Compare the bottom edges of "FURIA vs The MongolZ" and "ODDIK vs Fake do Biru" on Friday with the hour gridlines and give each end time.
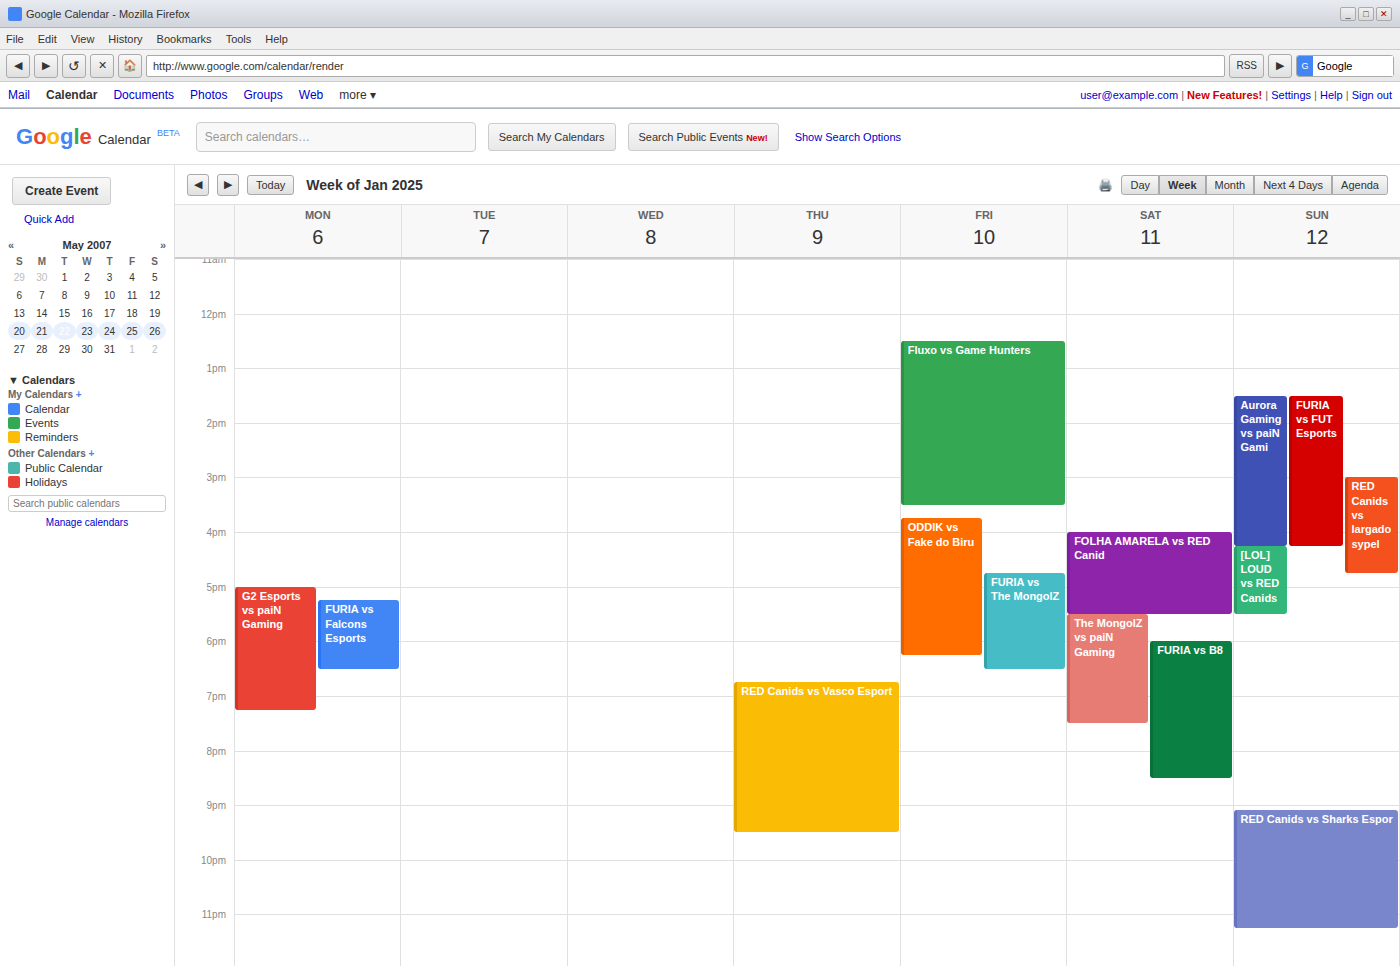
"FURIA vs The MongolZ": 6:30 PM, halfway between the 6 PM and 7 PM lines. "ODDIK vs Fake do Biru": 6:15 PM, neither: a quarter of the way from the 6 PM line to the 7 PM line.